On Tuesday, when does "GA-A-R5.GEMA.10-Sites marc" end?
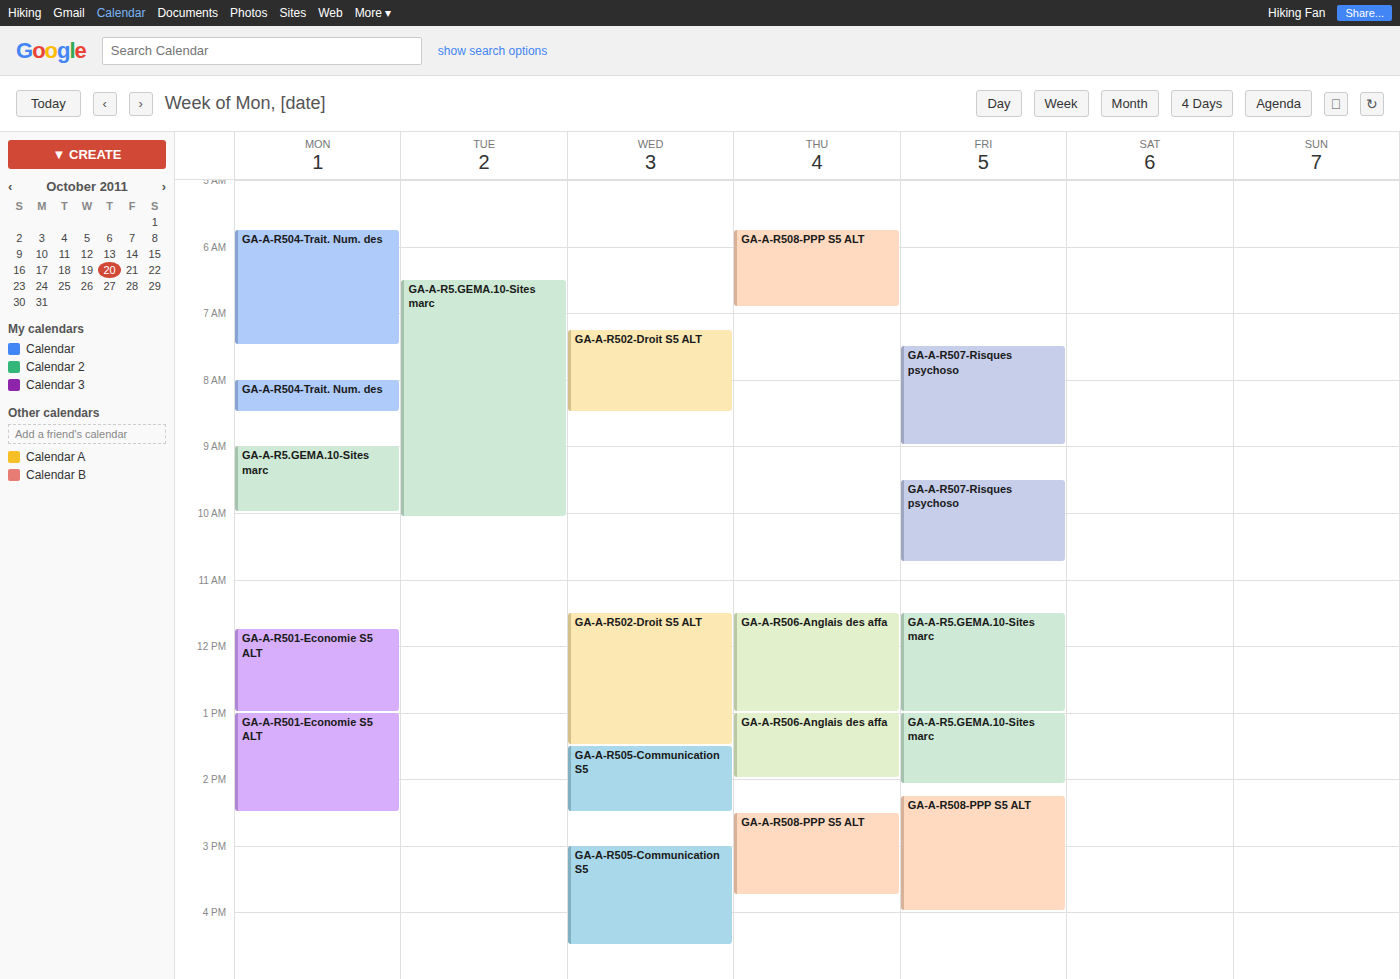
10:05 AM